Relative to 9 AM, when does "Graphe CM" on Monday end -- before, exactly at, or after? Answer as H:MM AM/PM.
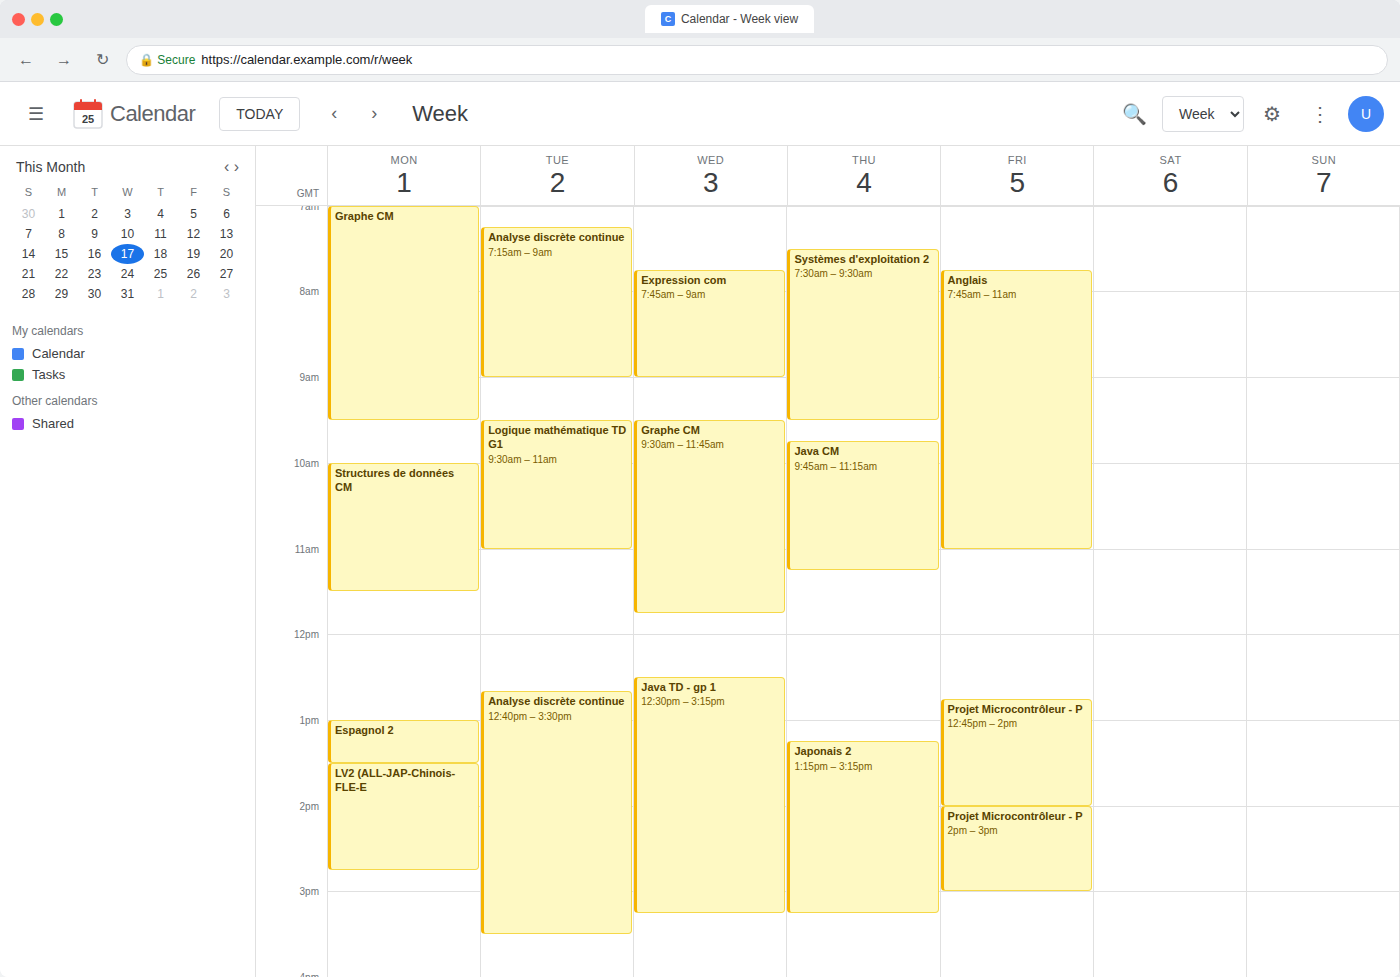
9:30 AM -- after 9 AM, 30 minutes below the 9 AM line.